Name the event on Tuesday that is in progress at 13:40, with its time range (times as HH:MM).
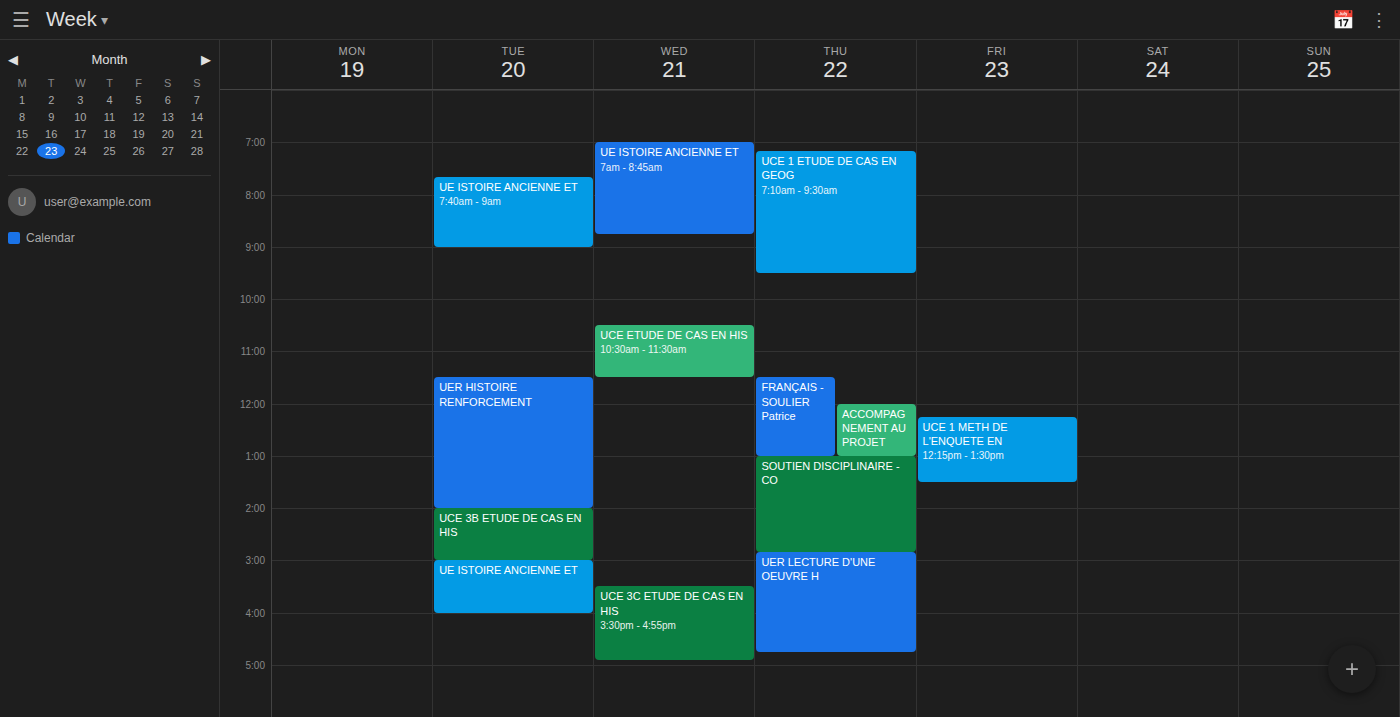
"UER HISTOIRE RENFORCEMENT", 11:30 to 14:00